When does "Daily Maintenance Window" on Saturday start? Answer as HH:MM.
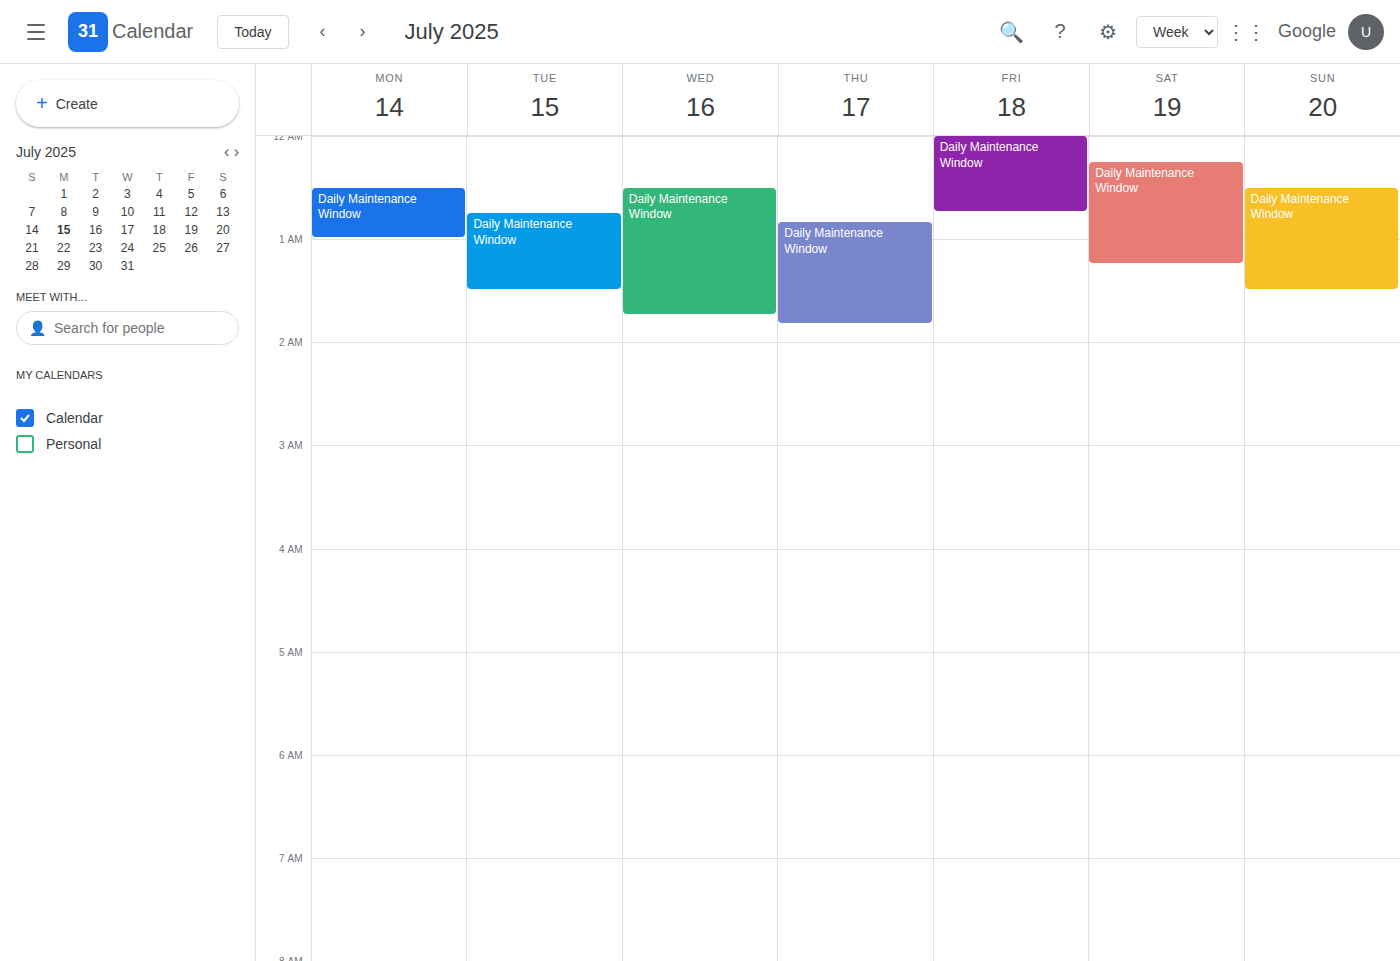
00:15